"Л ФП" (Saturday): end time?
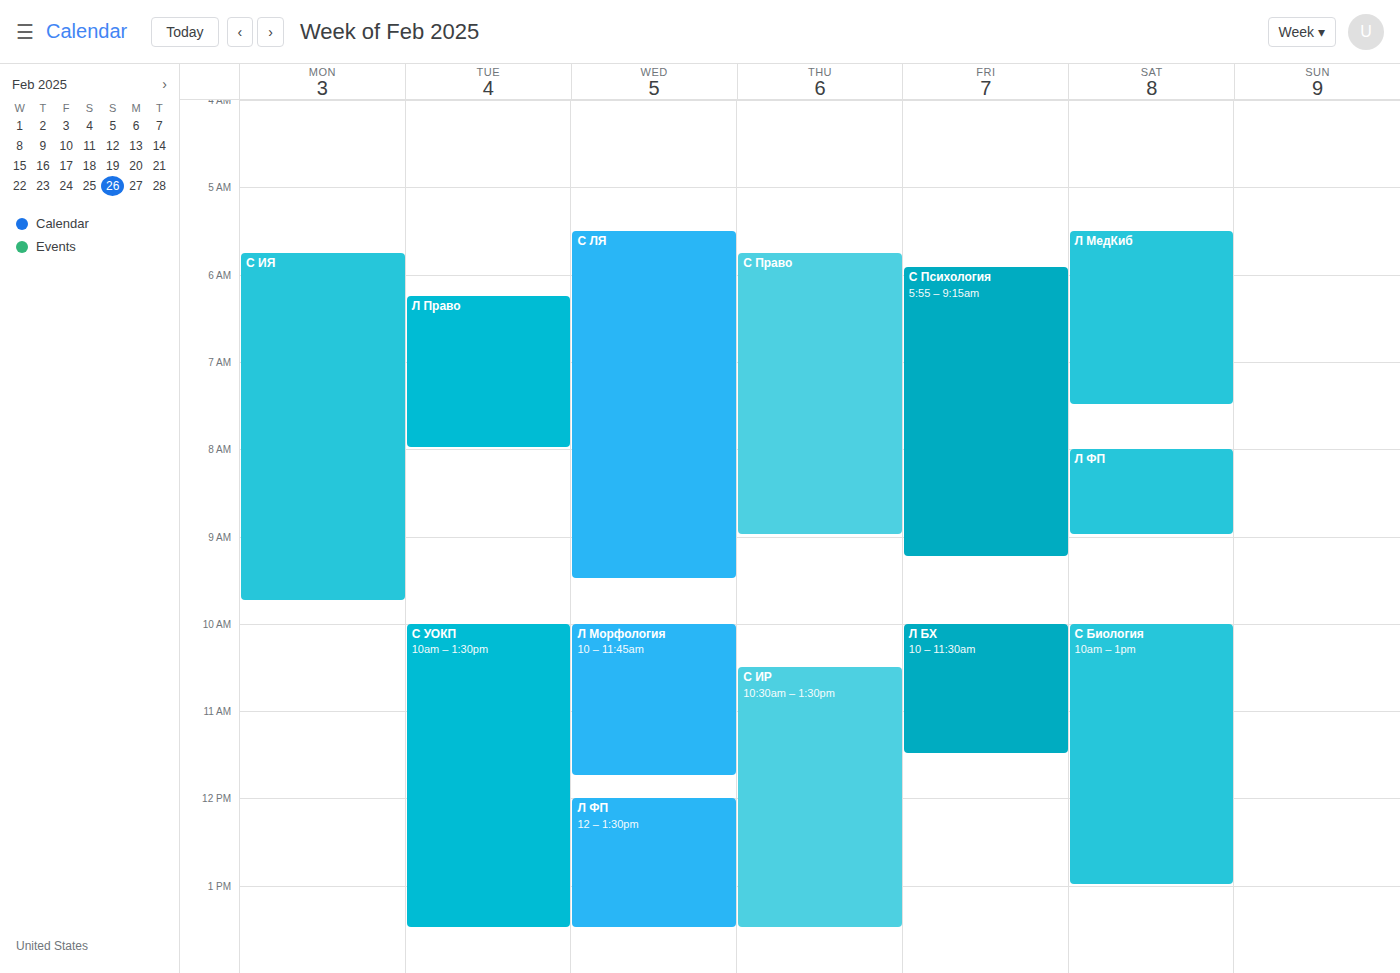
9:00 AM